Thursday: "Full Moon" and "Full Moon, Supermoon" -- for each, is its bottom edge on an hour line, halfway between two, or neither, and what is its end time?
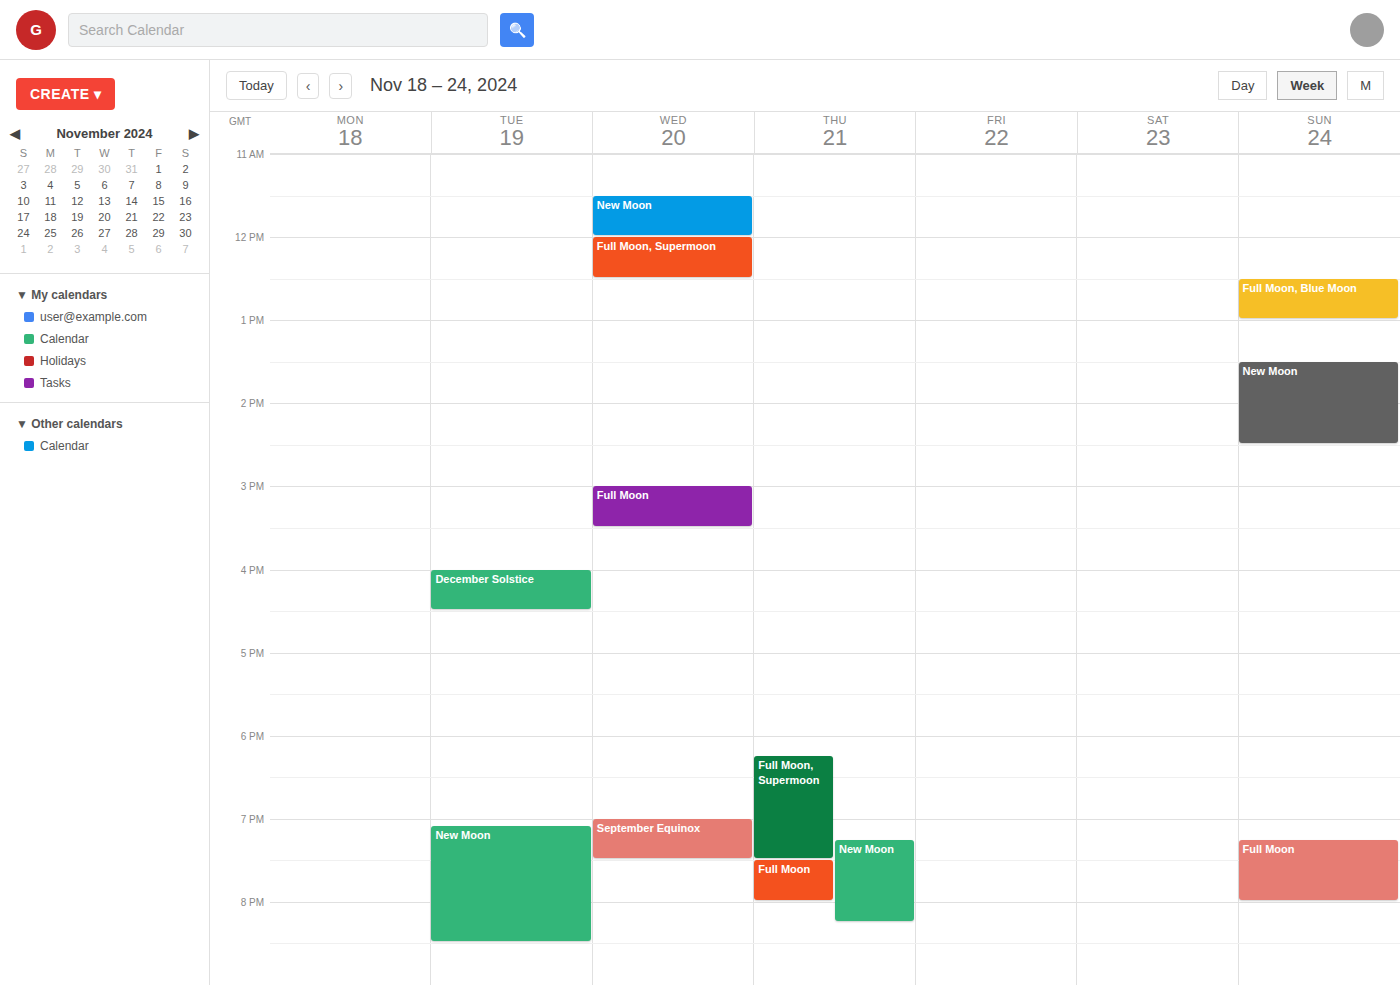
"Full Moon": 20:00, exactly on the 20:00 line. "Full Moon, Supermoon": 19:30, halfway between the 19:00 and 20:00 lines.